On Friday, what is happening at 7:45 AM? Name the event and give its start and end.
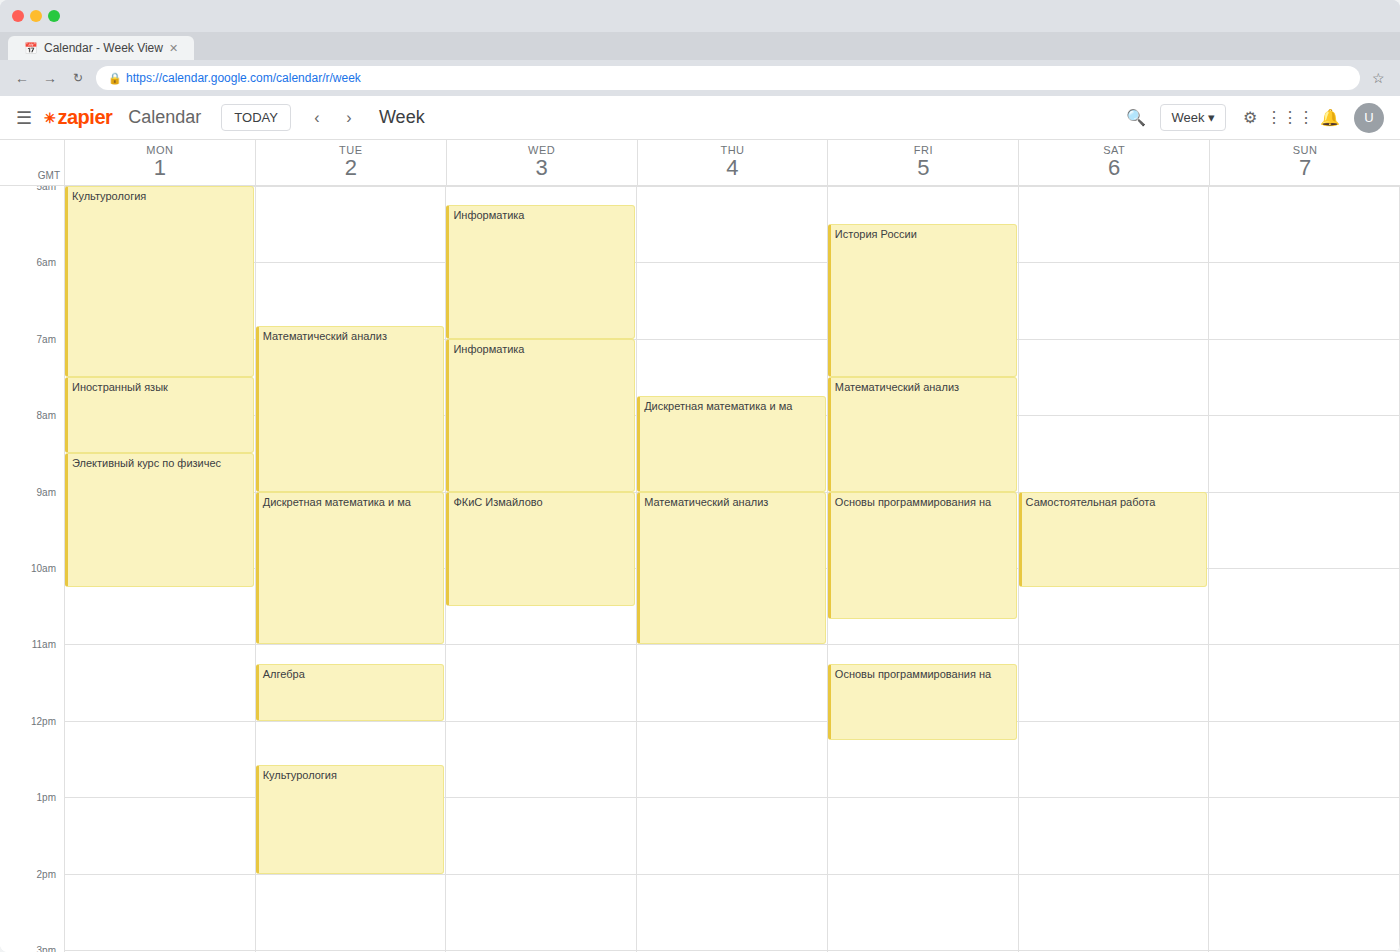
"Математический анализ", 7:30 AM to 9:00 AM